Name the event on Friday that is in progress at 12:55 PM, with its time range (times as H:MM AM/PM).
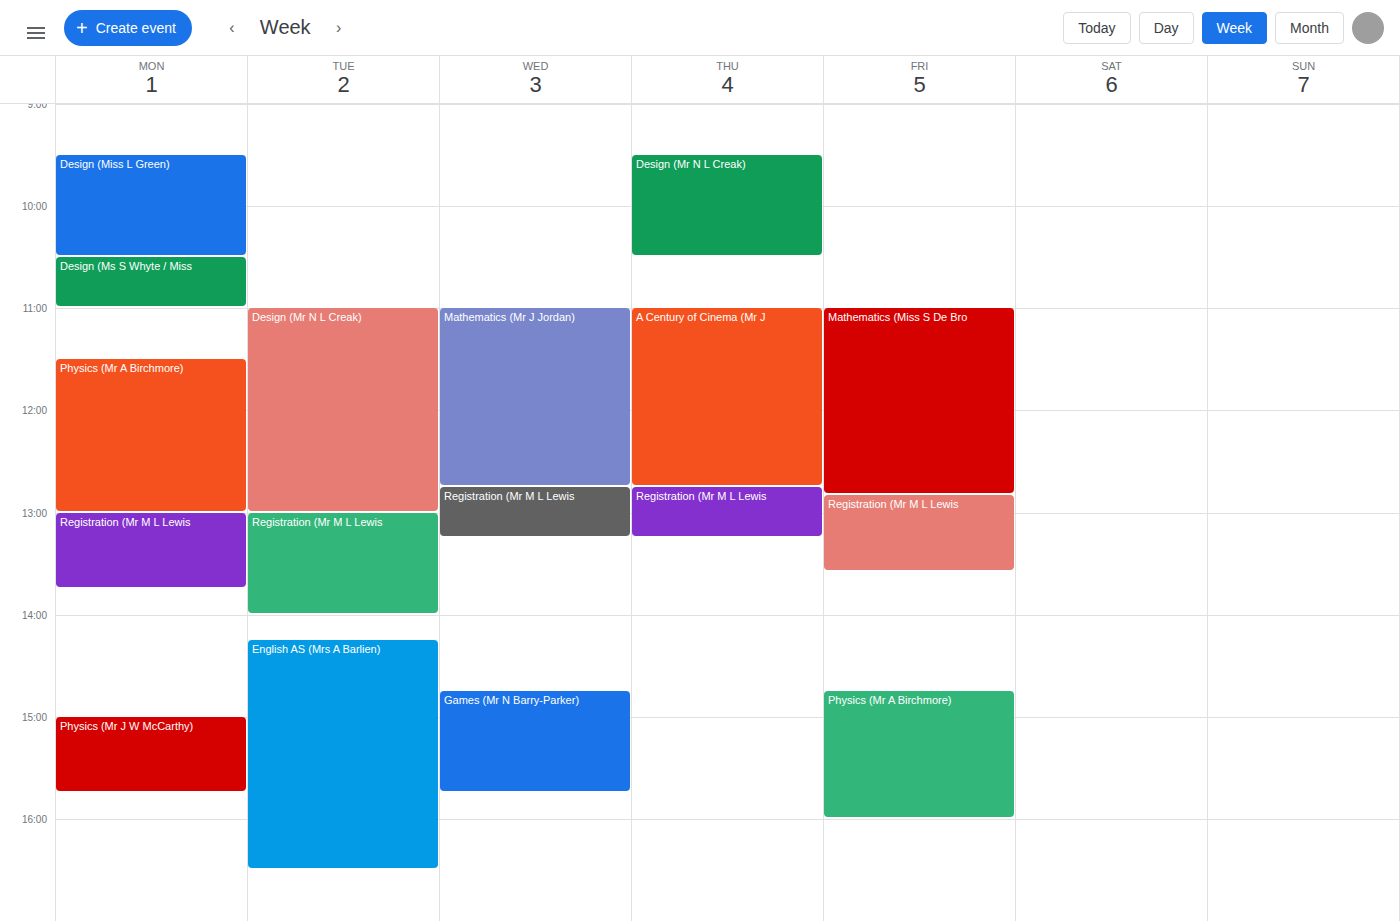
"Registration (Mr M L Lewis", 12:50 PM to 1:35 PM